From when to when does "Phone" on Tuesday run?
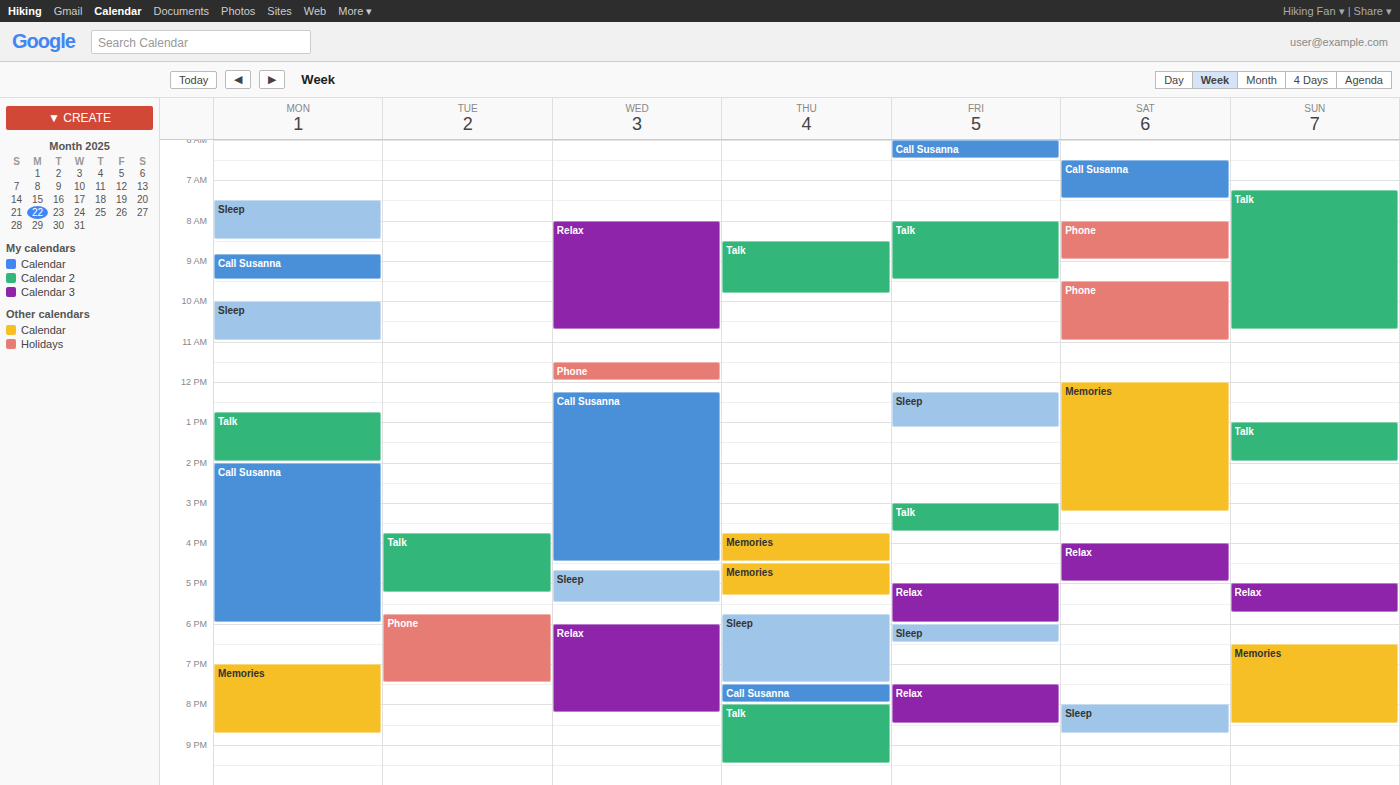
5:45 PM to 7:30 PM